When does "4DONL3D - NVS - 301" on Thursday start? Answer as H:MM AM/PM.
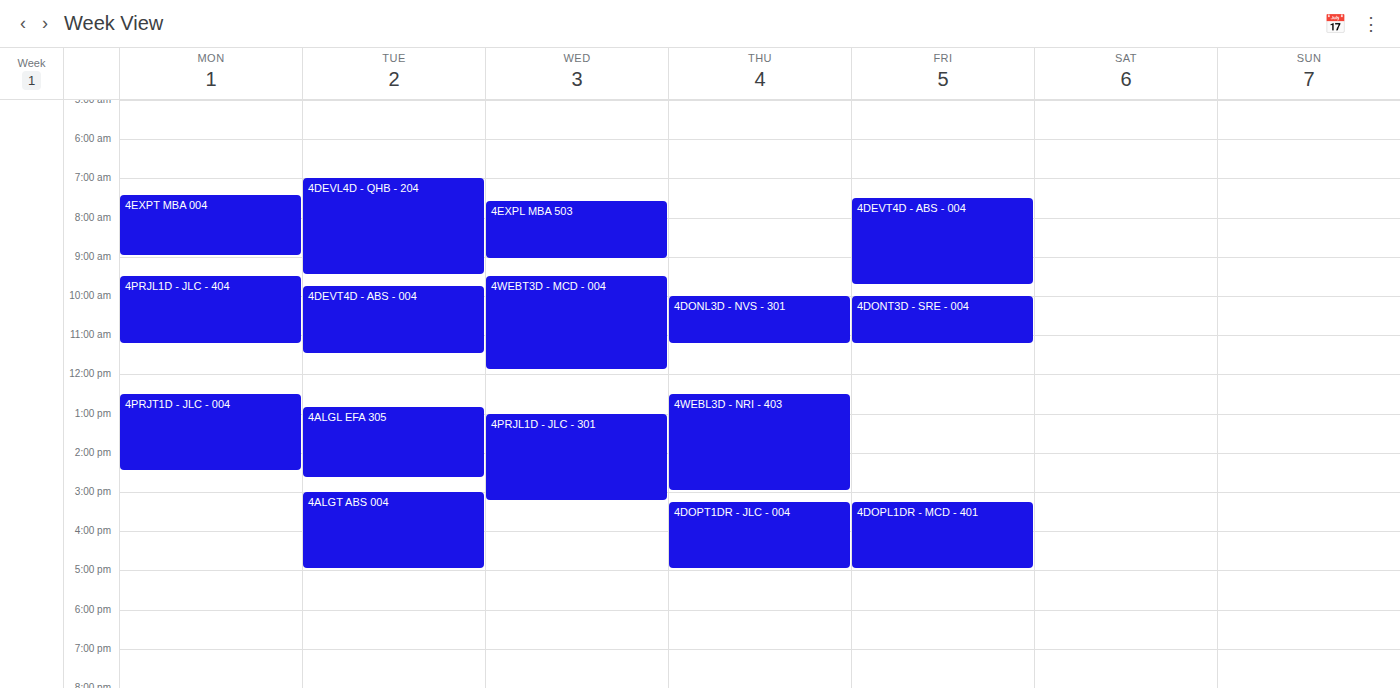
10:00 AM